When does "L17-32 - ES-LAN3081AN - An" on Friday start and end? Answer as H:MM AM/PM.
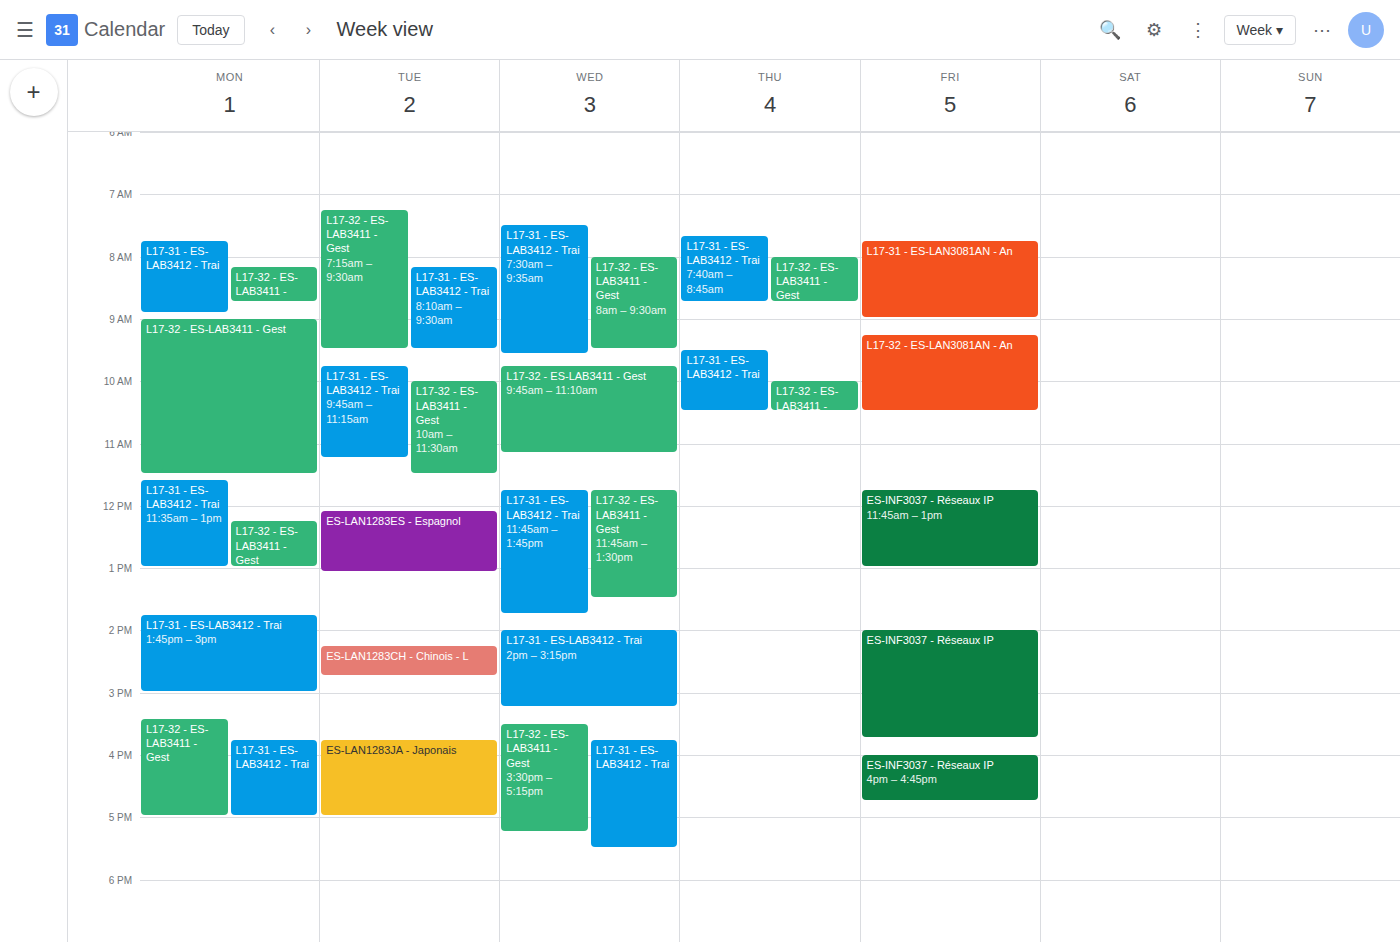
9:15 AM to 10:30 AM